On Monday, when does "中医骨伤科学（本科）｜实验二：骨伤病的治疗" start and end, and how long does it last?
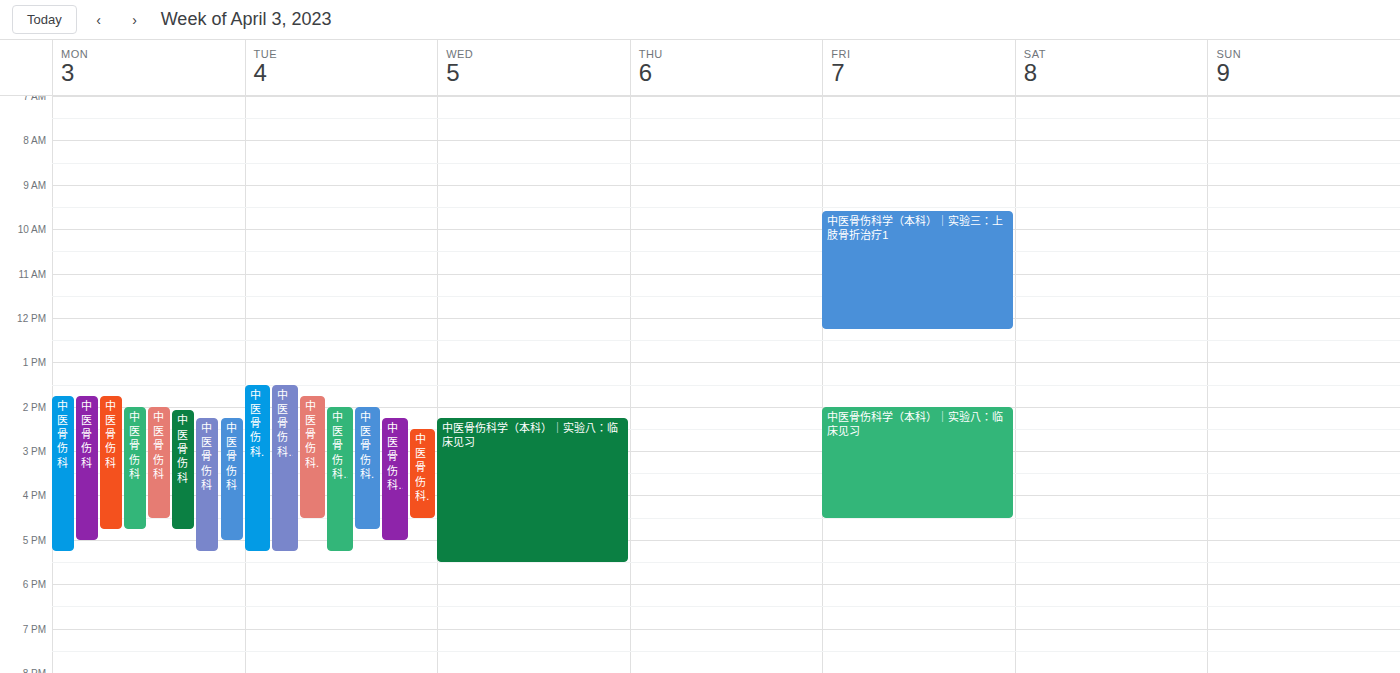
2:15 PM to 5:15 PM, 3 hours